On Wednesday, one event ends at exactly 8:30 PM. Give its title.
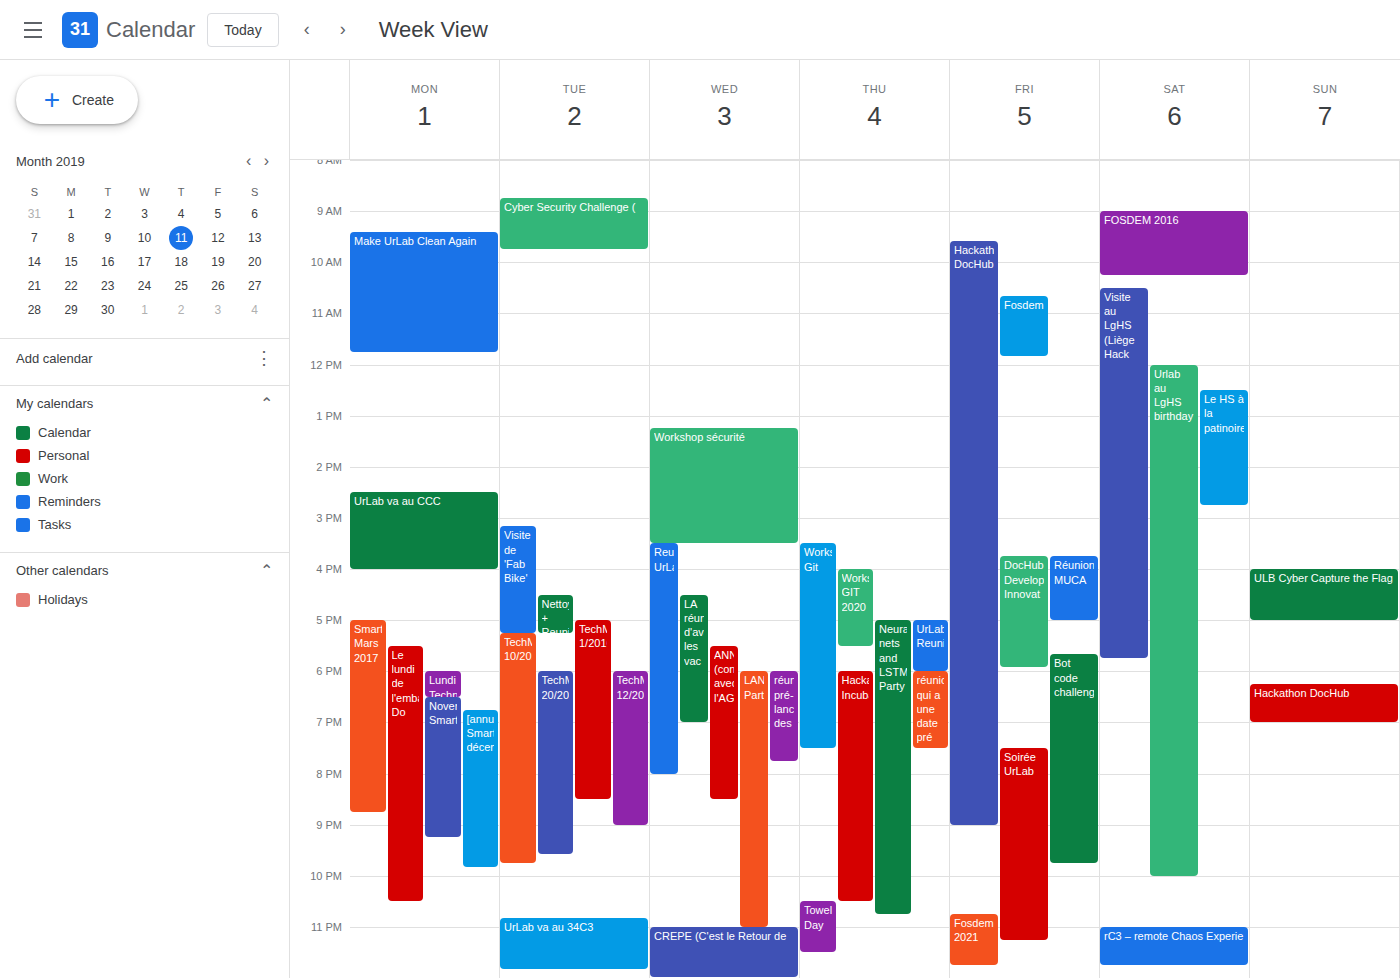
"ANNULÉ (conflit avec l'AG)"